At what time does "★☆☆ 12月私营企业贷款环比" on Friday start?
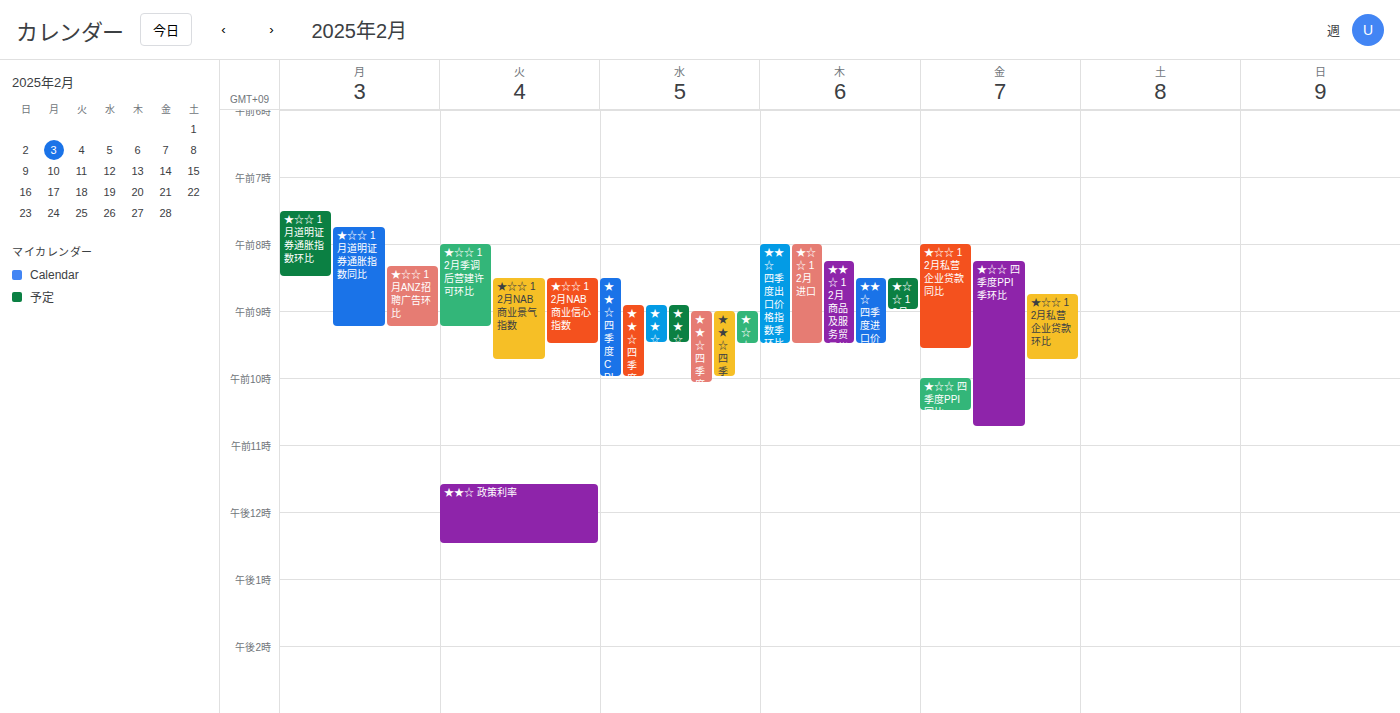
8:45 AM